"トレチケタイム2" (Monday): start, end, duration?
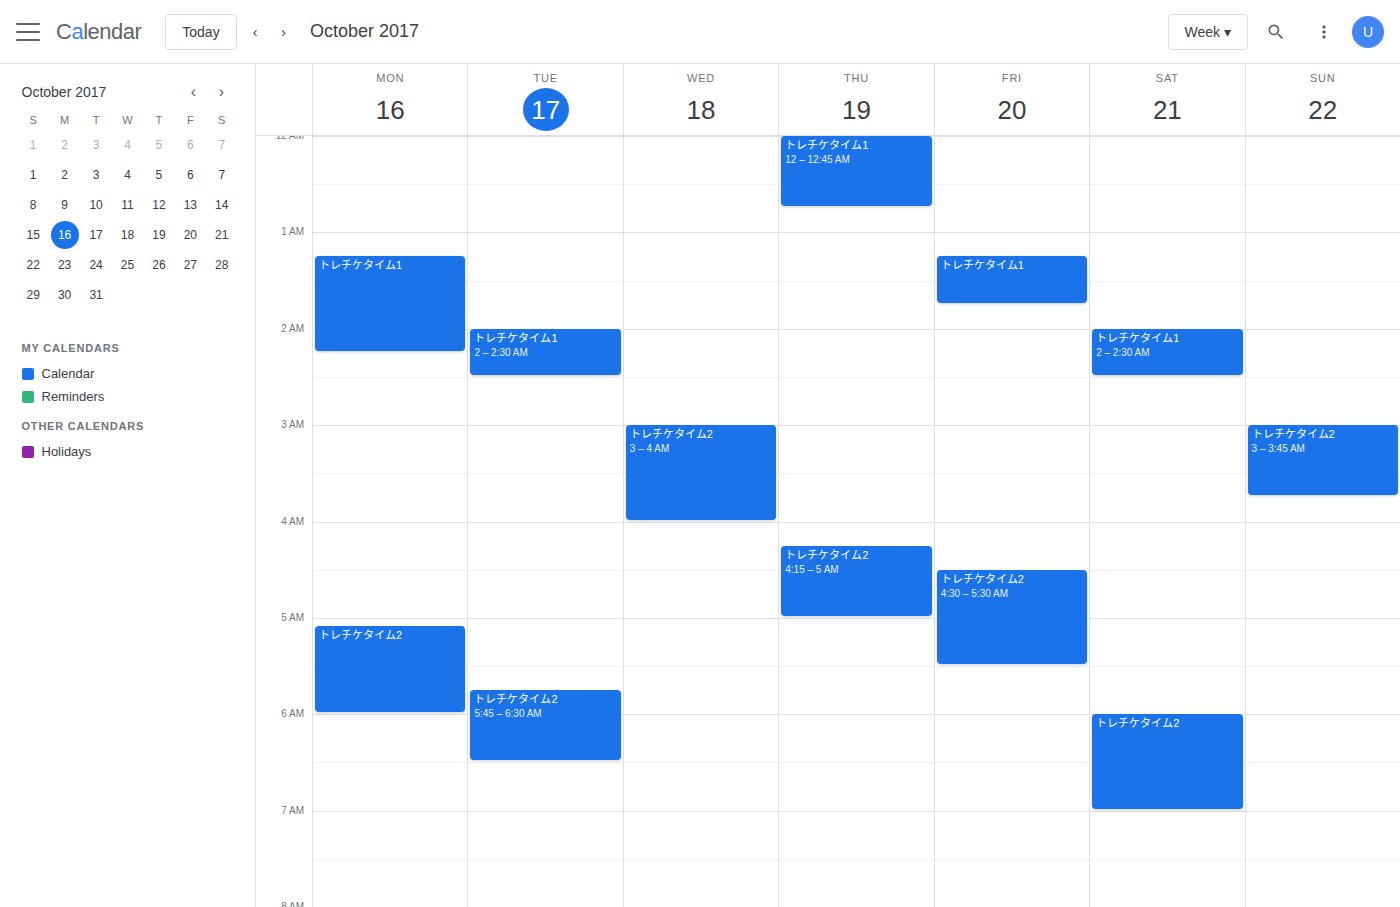
5:05 AM to 6:00 AM, 55 minutes